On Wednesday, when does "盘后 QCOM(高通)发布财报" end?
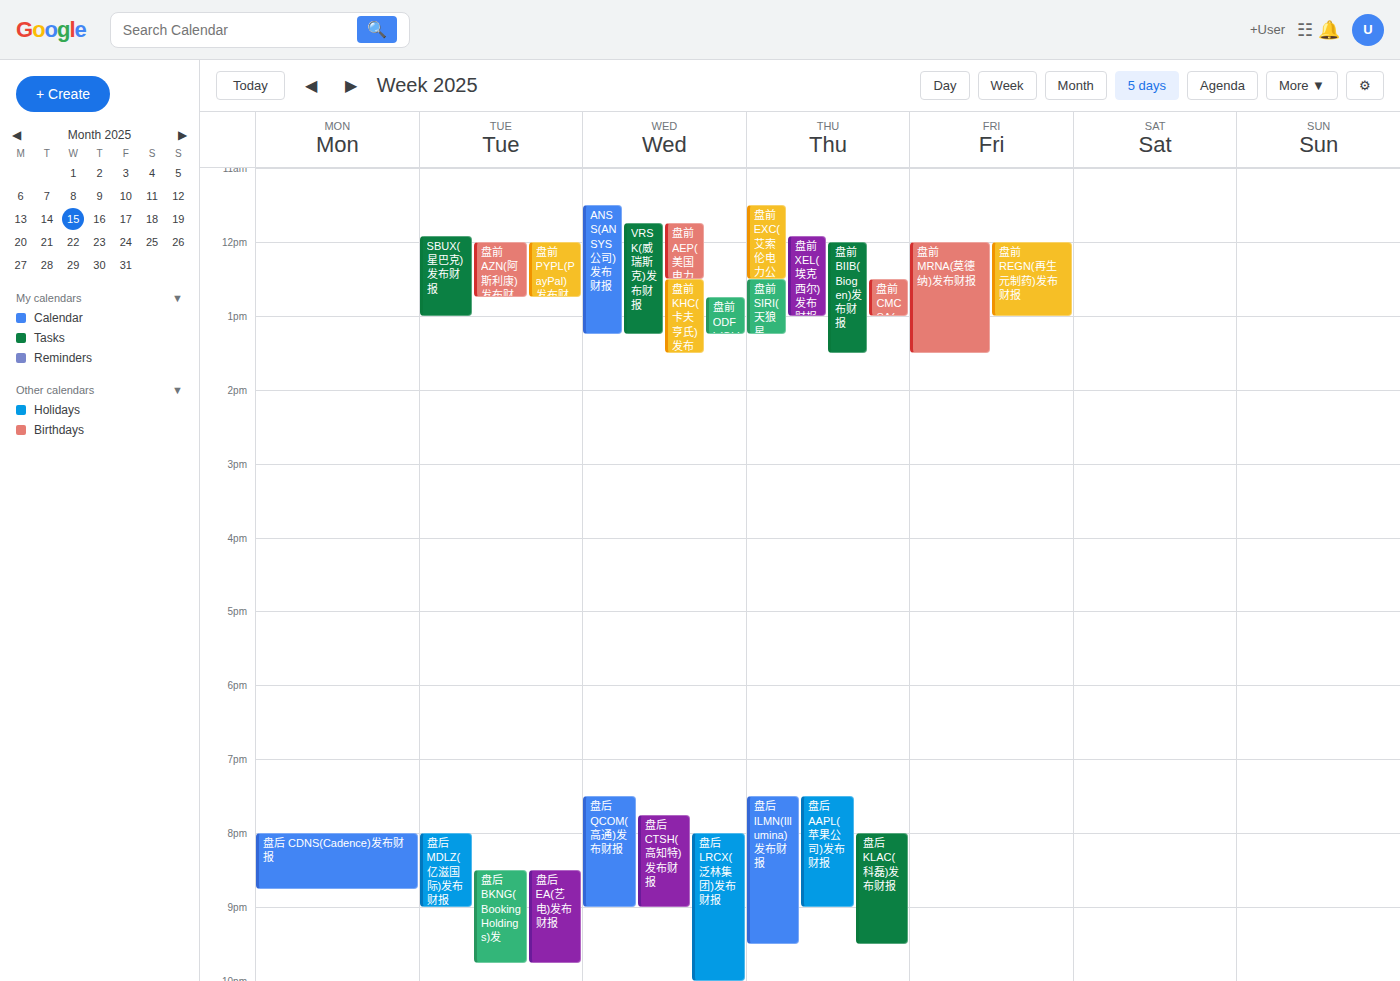
9:00 PM